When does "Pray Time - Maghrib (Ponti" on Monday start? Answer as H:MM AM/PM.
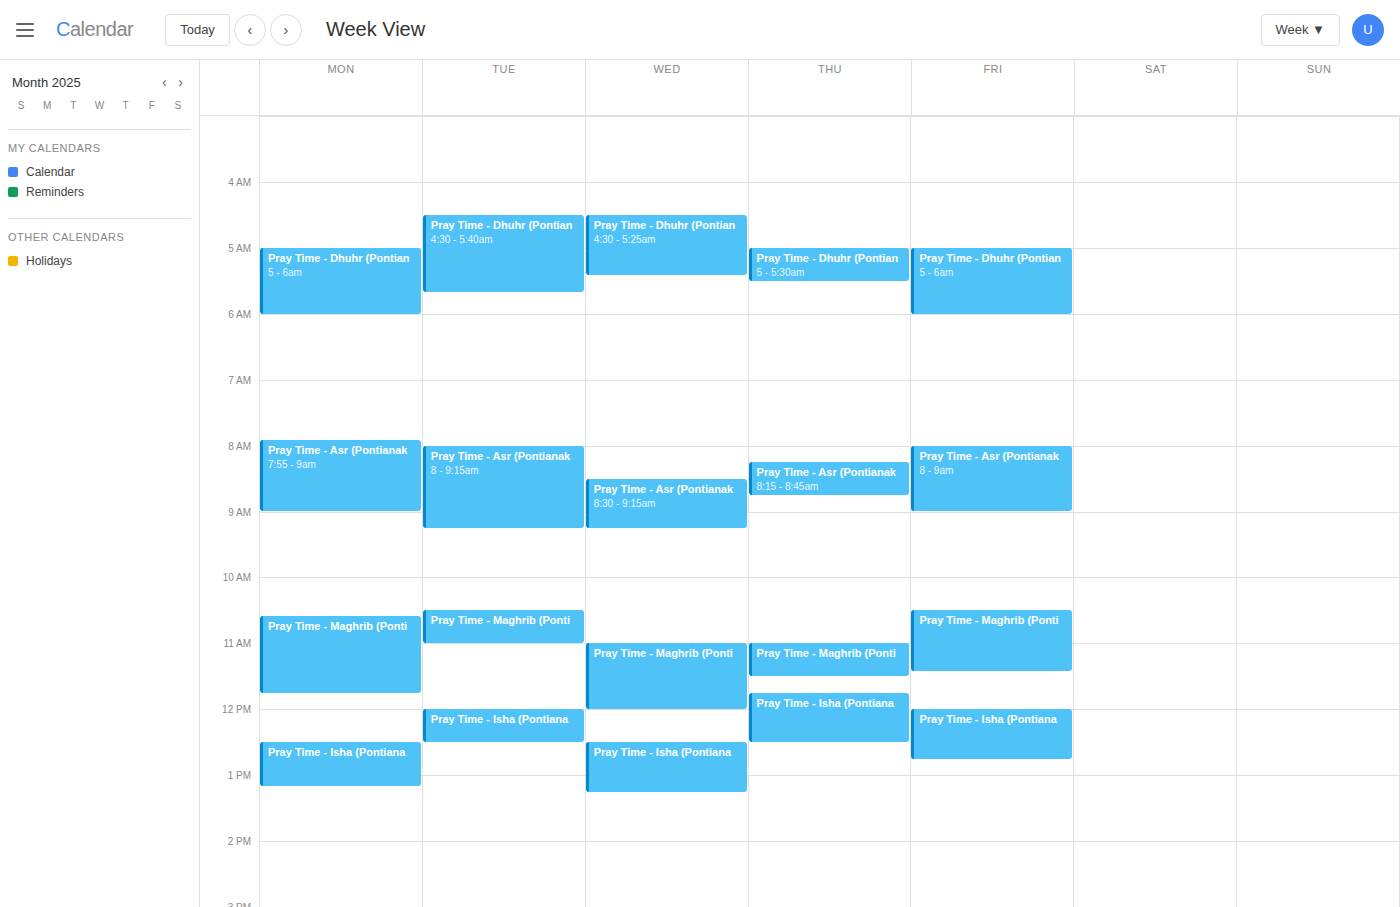
10:35 AM